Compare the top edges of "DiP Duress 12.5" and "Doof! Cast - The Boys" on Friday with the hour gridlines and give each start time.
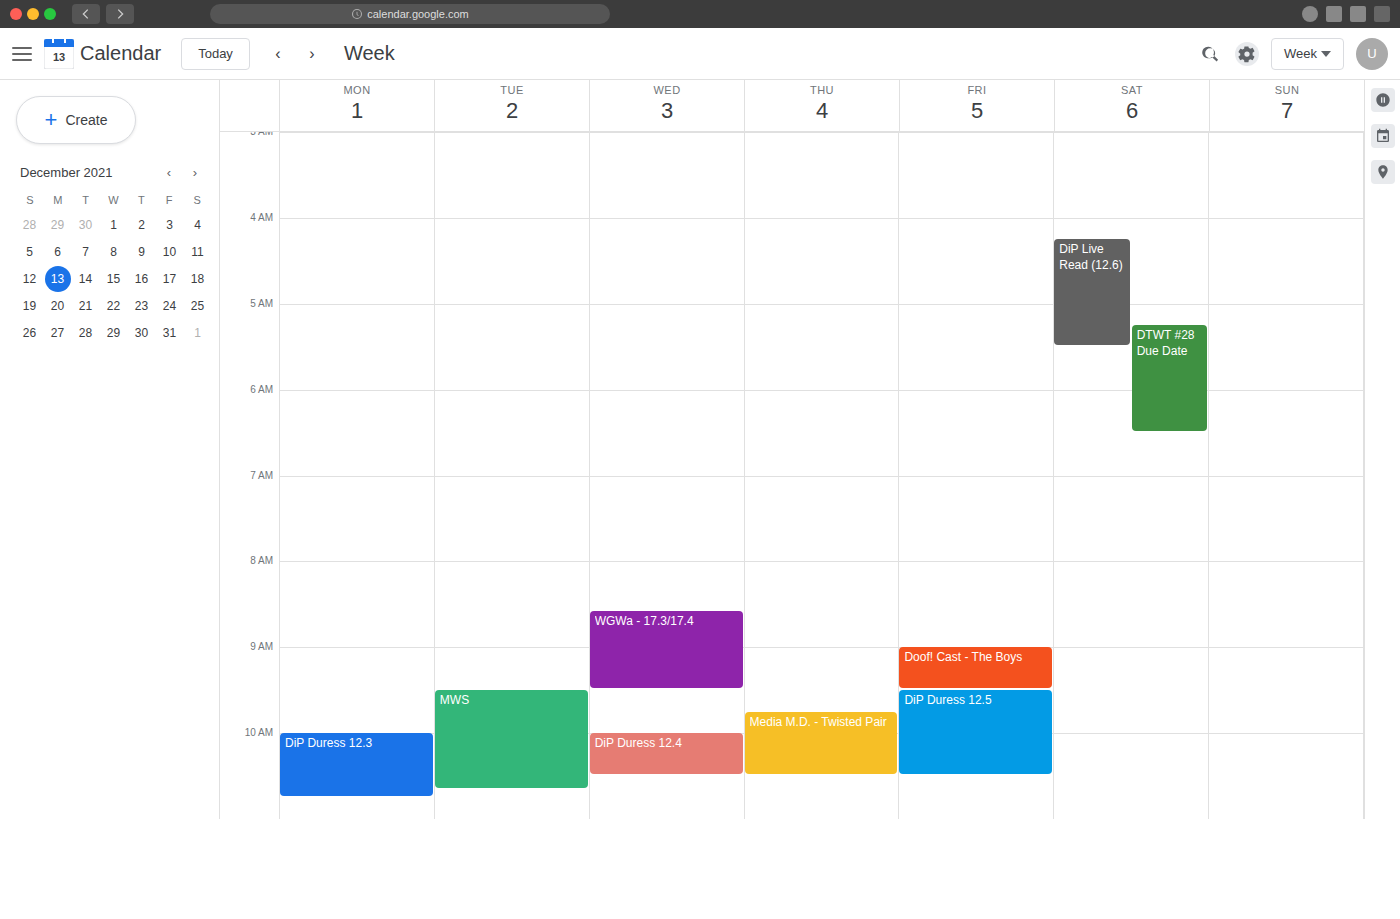
"DiP Duress 12.5": 9:30 AM, halfway between the 9 AM and 10 AM lines. "Doof! Cast - The Boys": 9:00 AM, exactly on the 9 AM line.